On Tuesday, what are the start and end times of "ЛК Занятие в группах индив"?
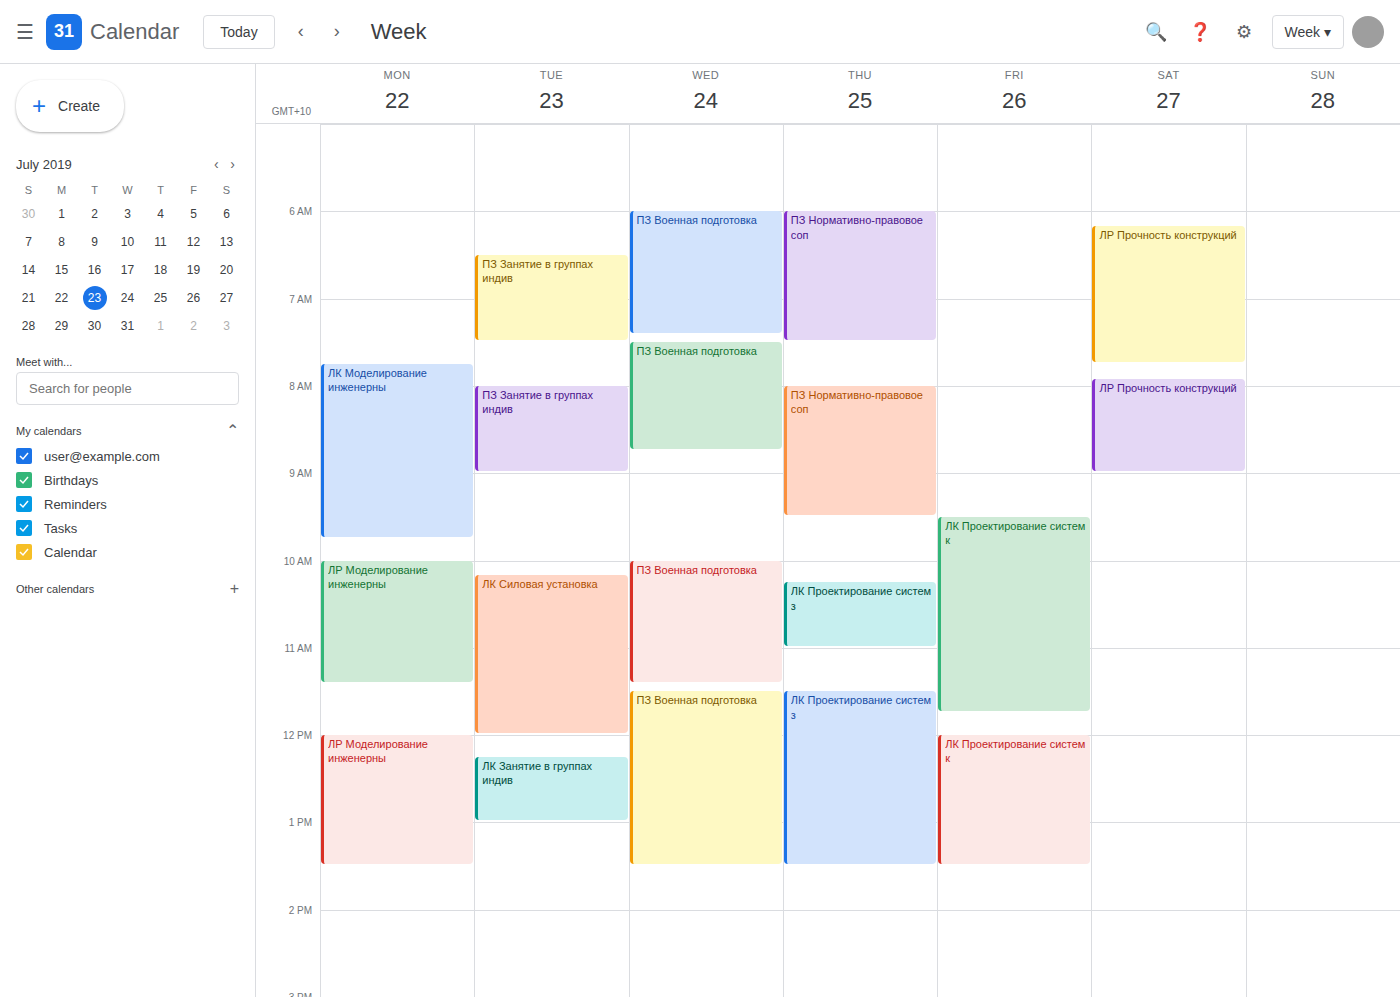
12:15 PM to 1:00 PM